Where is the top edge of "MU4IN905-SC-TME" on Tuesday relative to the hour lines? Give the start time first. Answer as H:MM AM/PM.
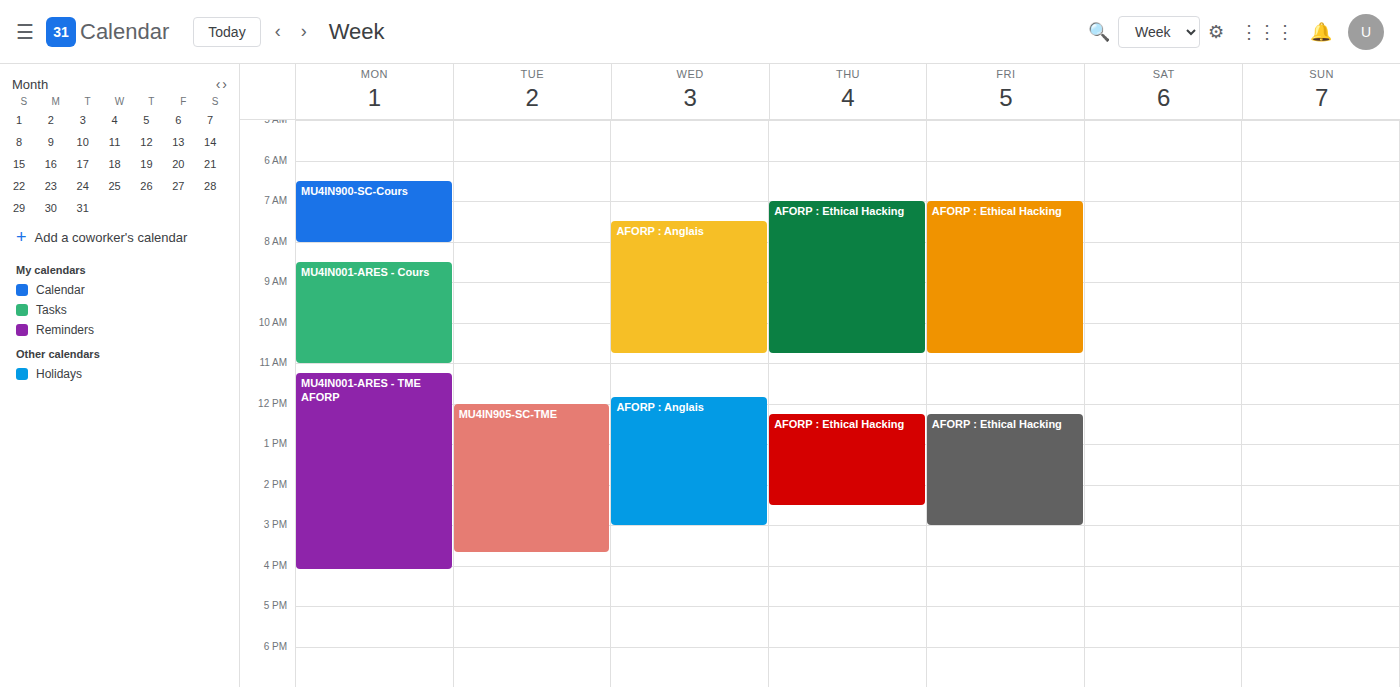
12:00 PM -- exactly on the 12 PM line.